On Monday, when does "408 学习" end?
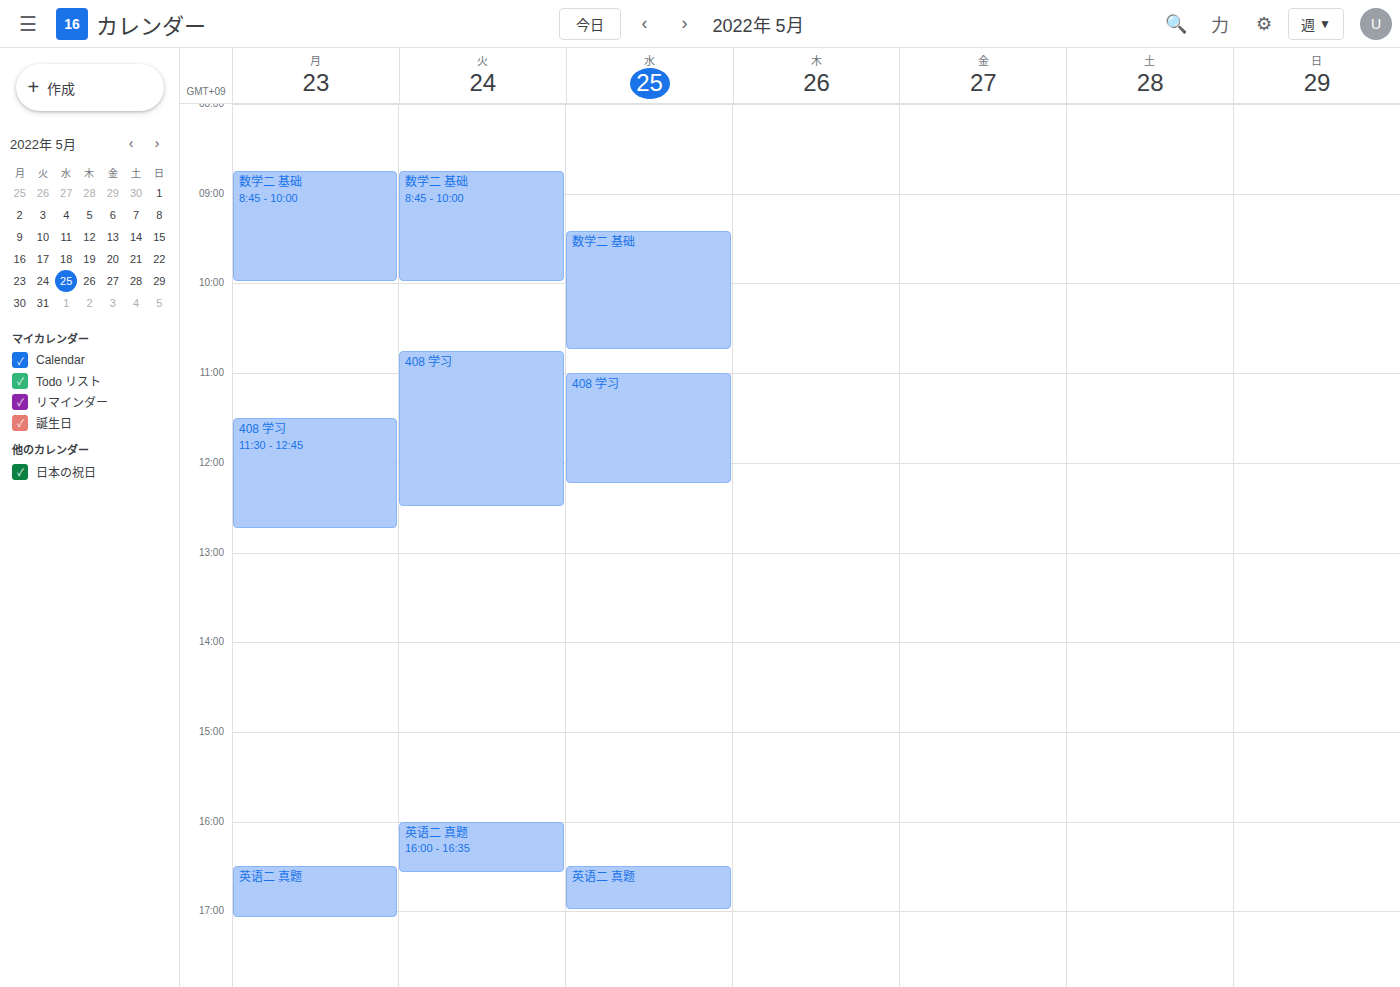
12:45 PM